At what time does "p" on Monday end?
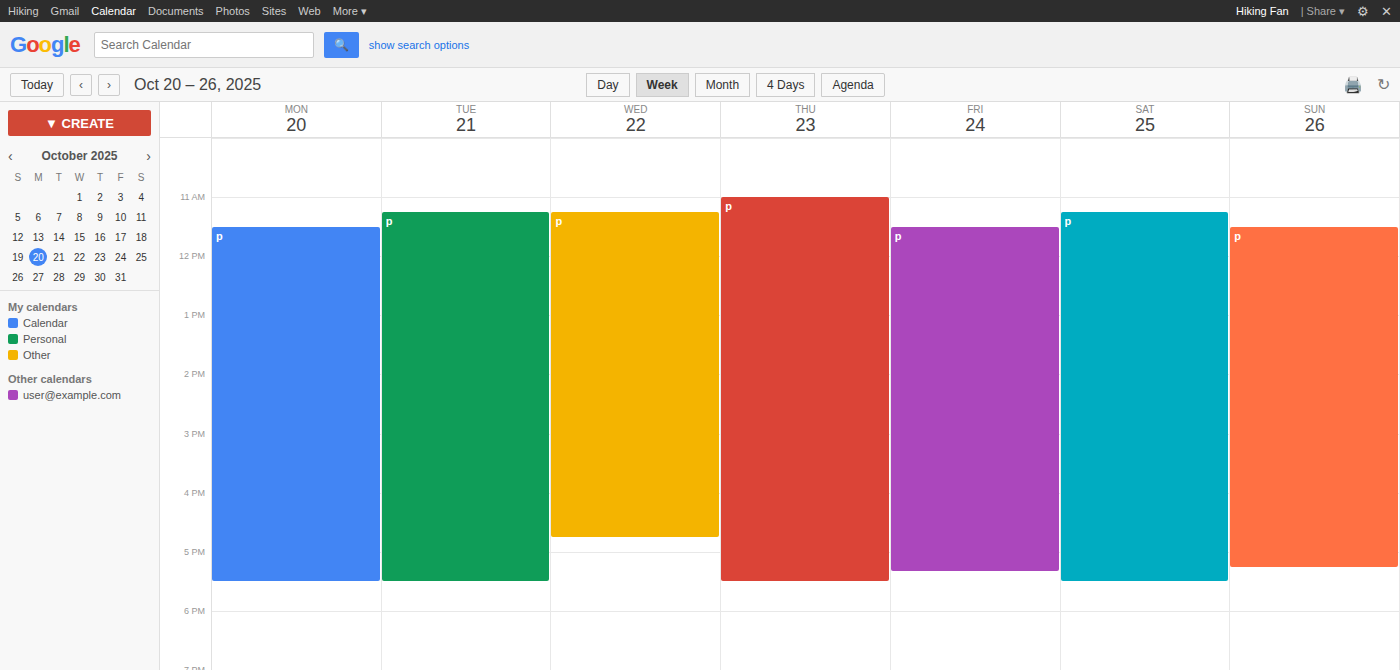
5:30 PM